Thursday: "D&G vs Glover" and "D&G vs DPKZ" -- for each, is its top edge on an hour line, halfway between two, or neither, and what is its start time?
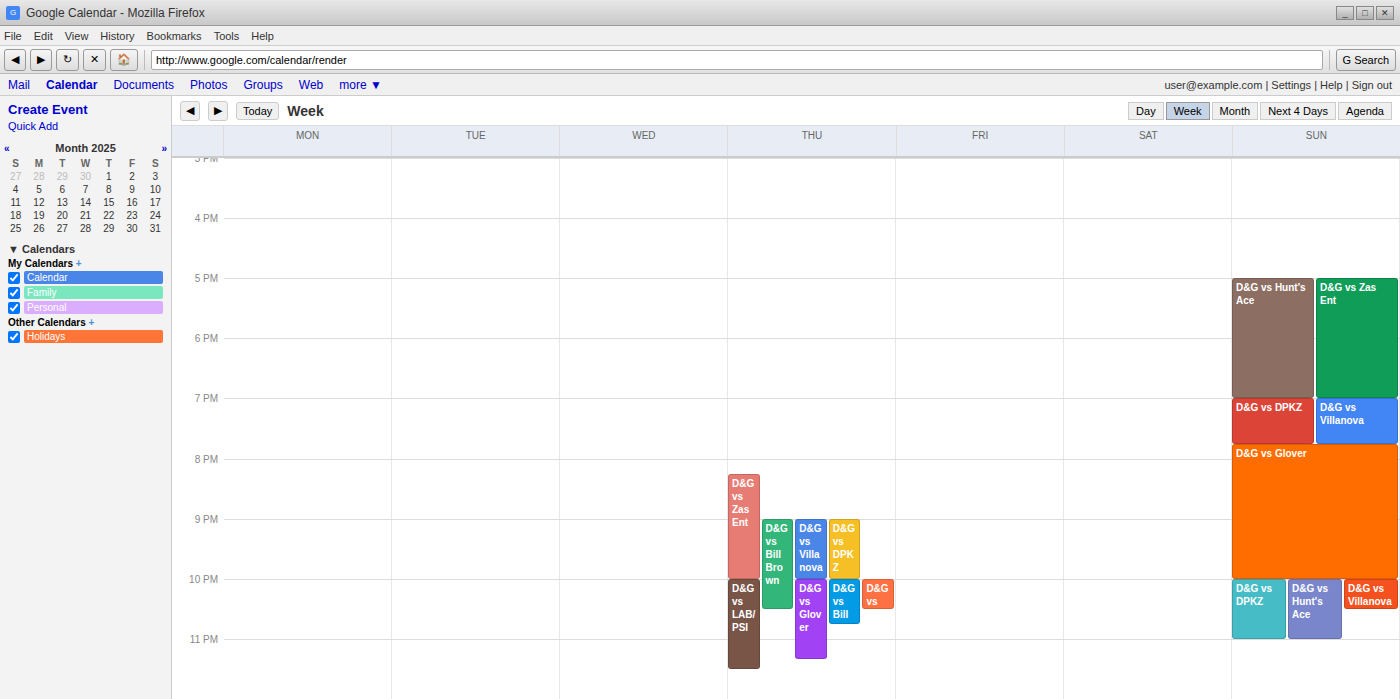
"D&G vs Glover": 10:00 PM, exactly on the 10 PM line. "D&G vs DPKZ": 9:00 PM, exactly on the 9 PM line.